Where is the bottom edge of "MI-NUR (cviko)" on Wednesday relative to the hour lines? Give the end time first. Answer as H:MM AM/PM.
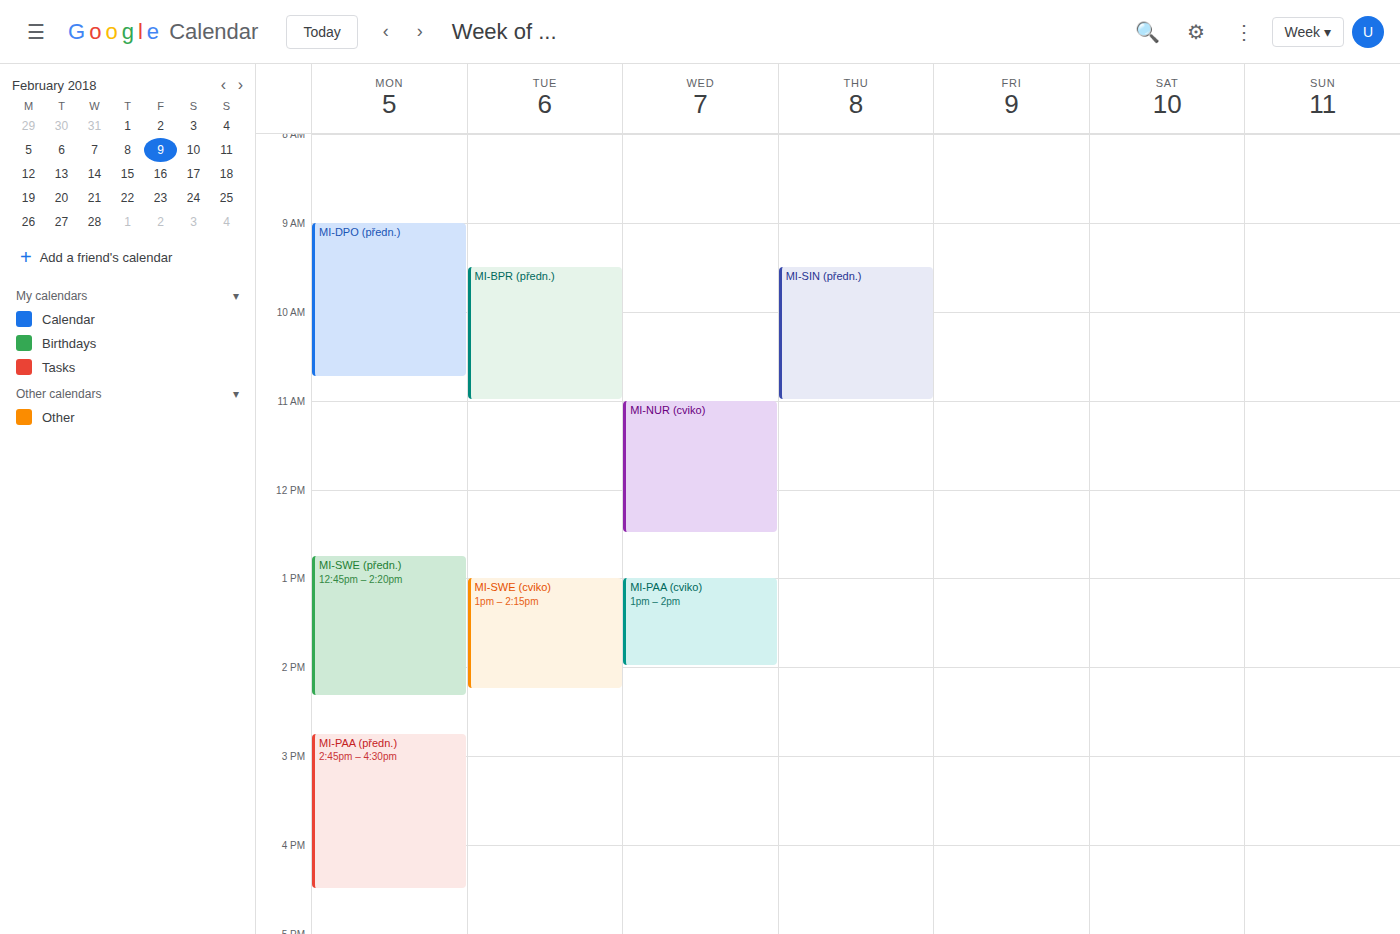
12:30 PM -- halfway between the 12 PM and 1 PM lines.